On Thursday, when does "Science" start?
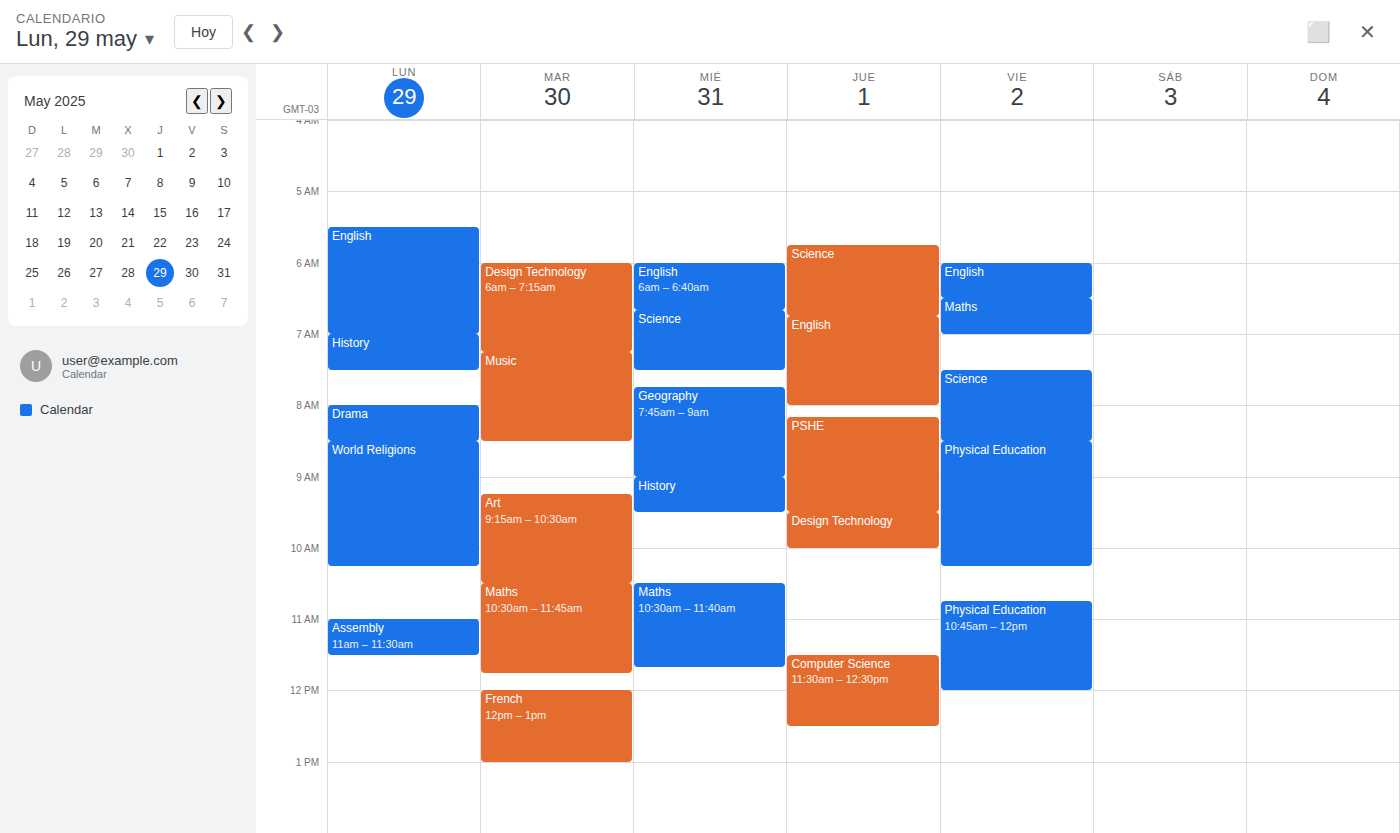
5:45 AM